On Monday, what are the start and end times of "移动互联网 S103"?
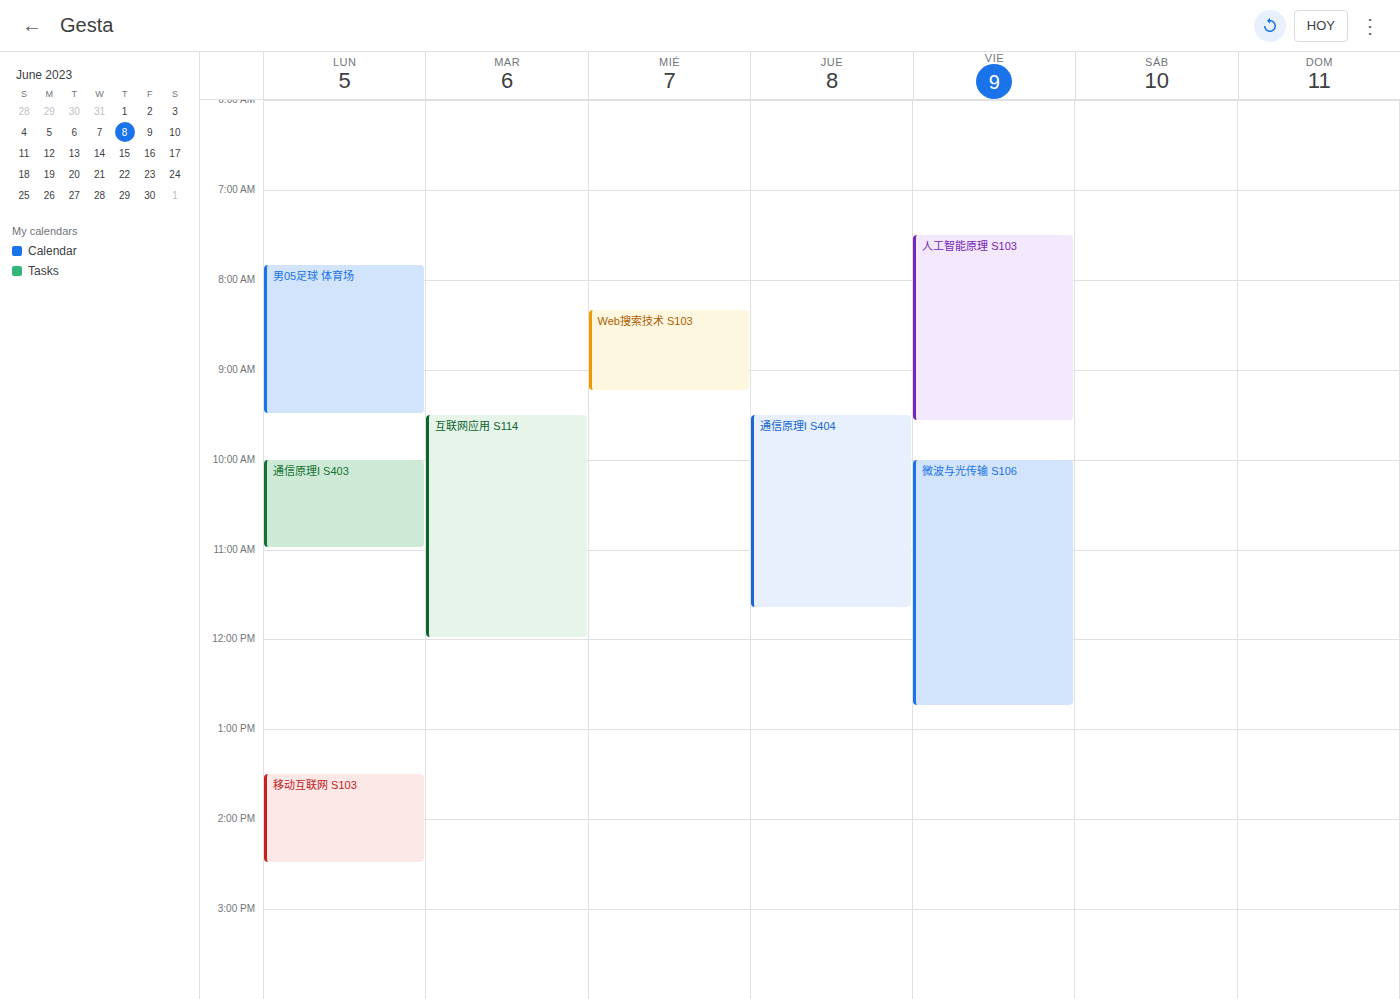
1:30 PM to 2:30 PM